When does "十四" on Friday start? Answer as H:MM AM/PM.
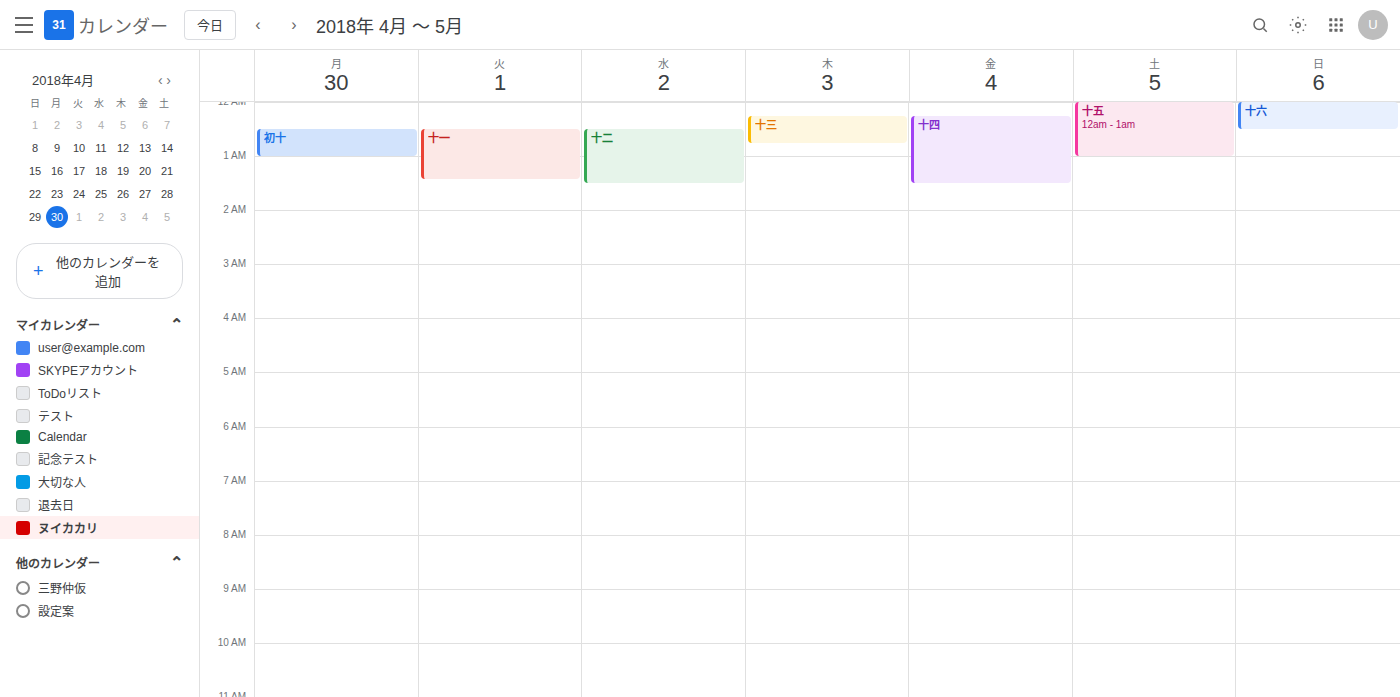
12:15 AM